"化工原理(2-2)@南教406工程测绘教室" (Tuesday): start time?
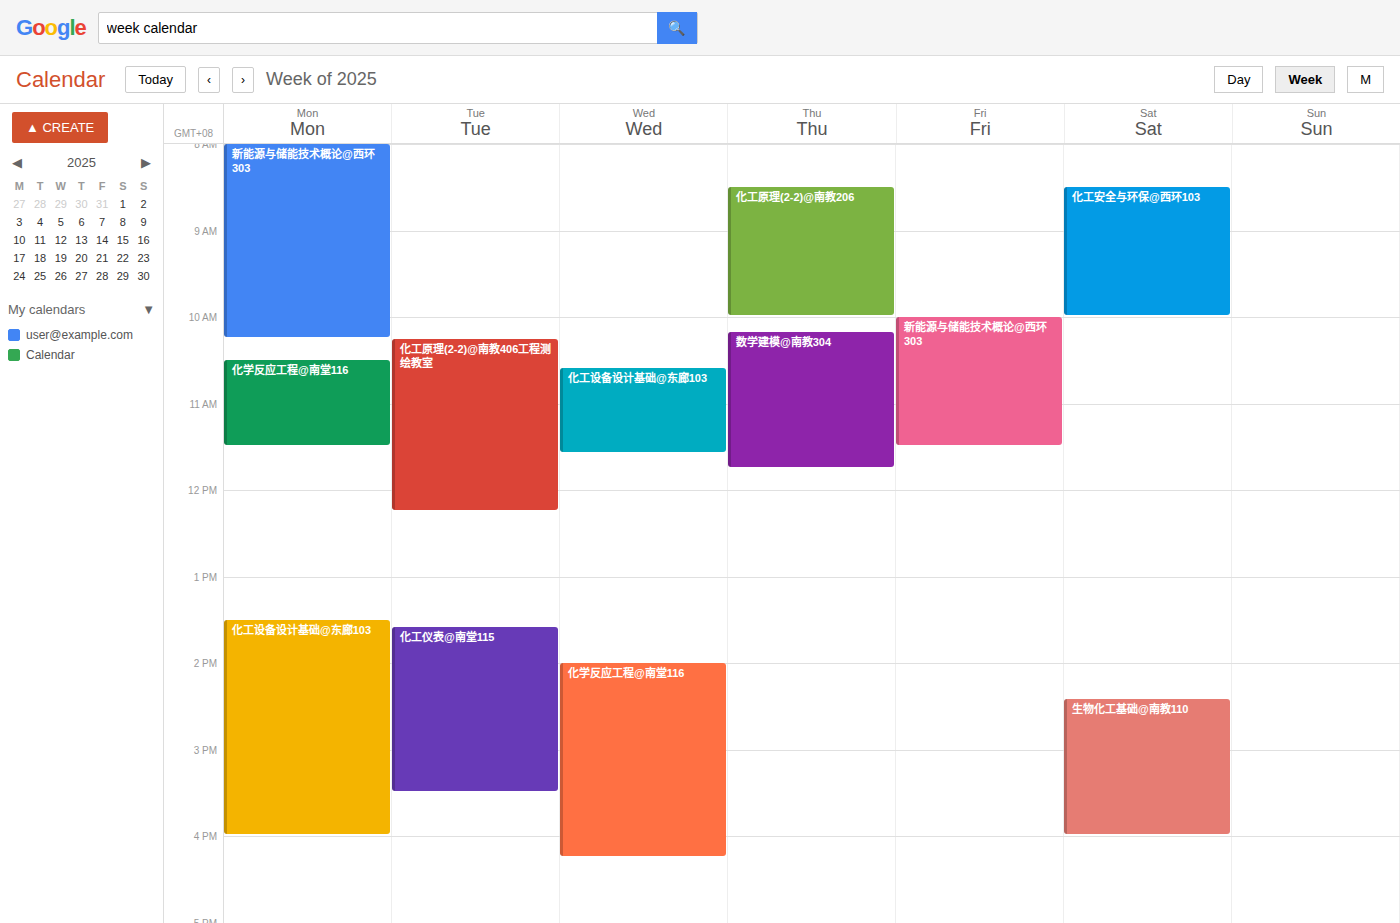
10:15 AM